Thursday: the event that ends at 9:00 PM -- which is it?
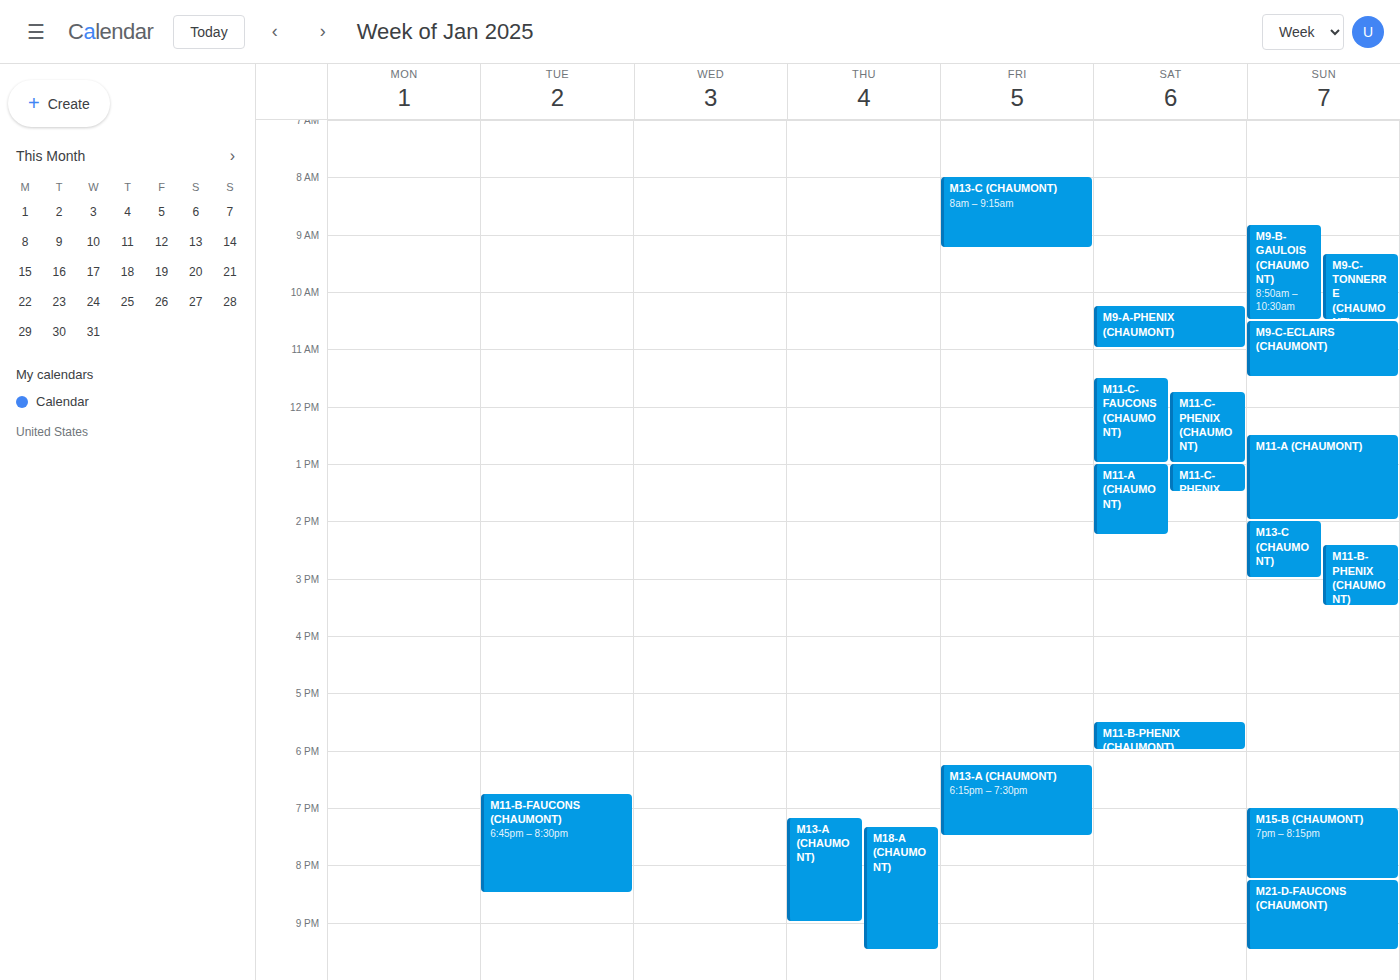
"M13-A (CHAUMONT)"